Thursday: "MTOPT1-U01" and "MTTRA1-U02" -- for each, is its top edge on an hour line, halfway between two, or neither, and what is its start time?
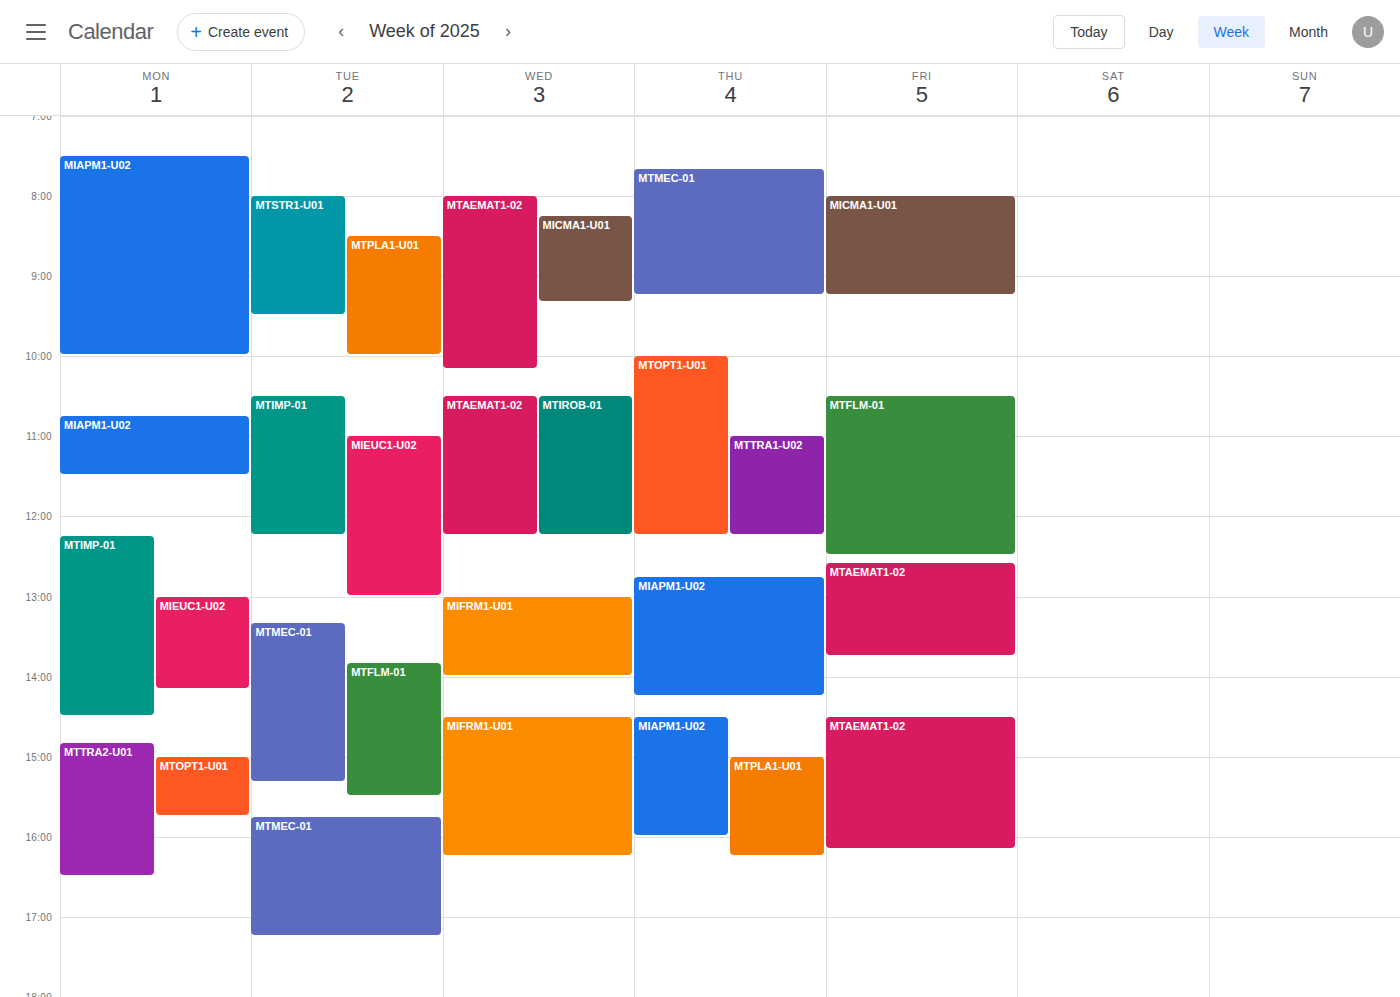
"MTOPT1-U01": 10:00 AM, exactly on the 10 AM line. "MTTRA1-U02": 11:00 AM, exactly on the 11 AM line.